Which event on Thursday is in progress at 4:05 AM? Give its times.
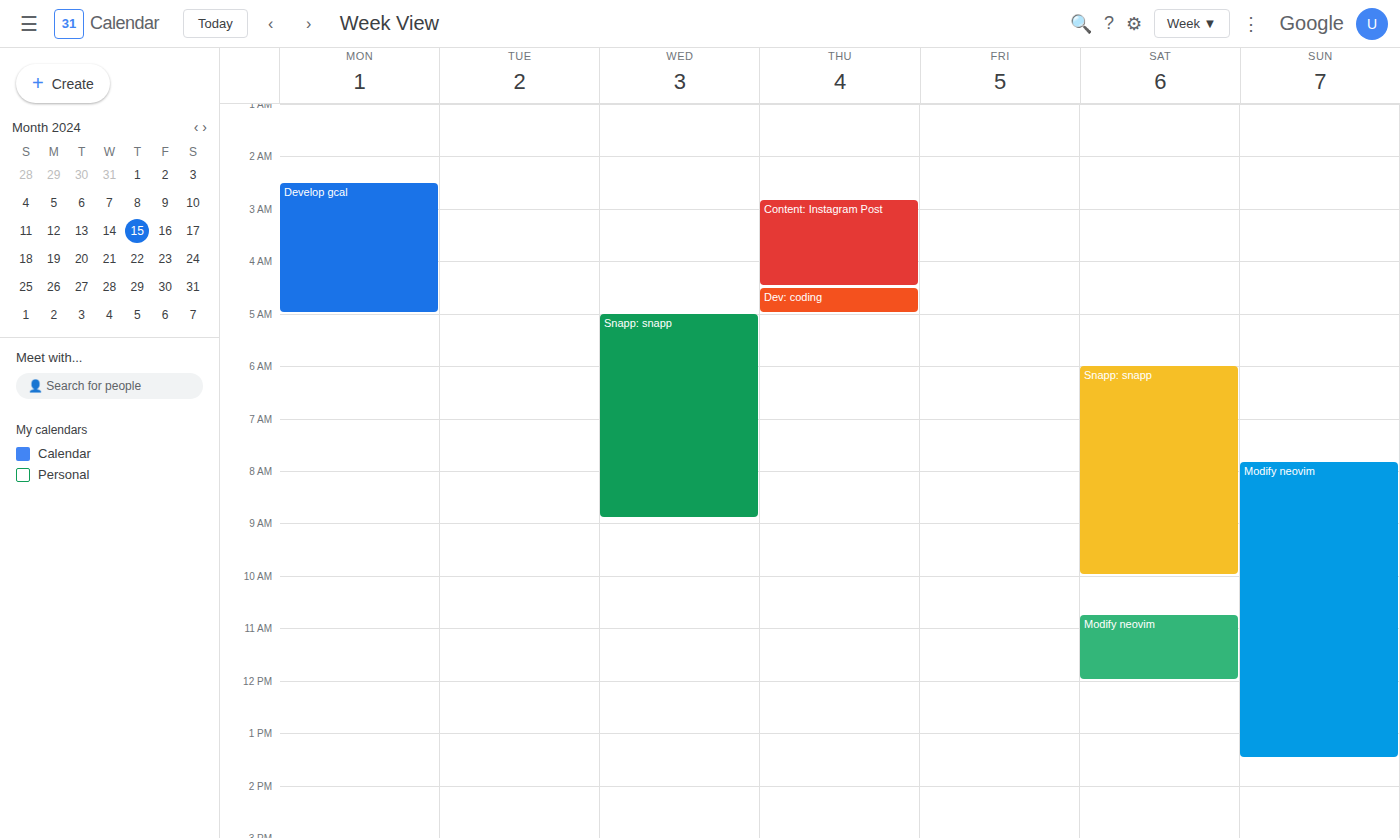
"Content: Instagram Post", 2:50 AM to 4:30 AM